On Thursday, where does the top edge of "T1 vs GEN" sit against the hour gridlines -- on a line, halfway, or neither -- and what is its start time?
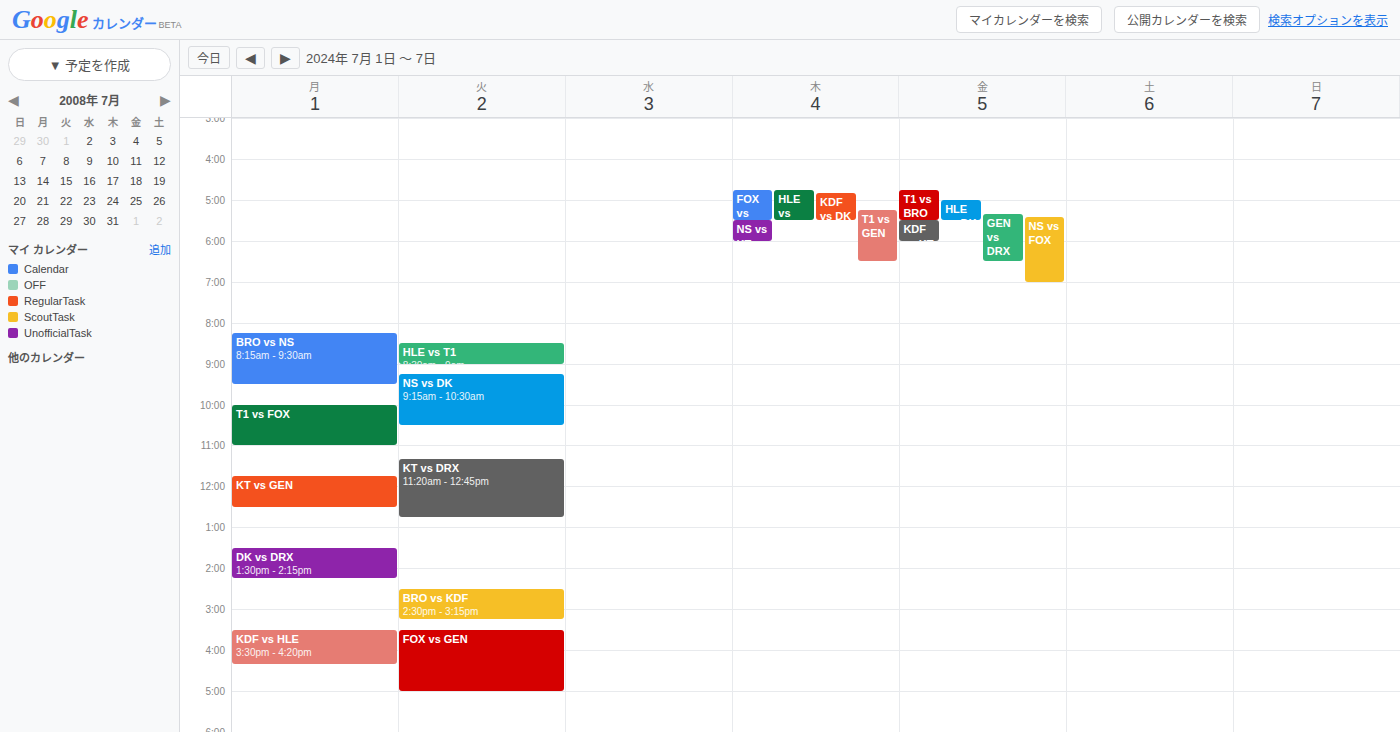
5:15 AM -- neither: a quarter of the way from the 5 AM line to the 6 AM line.